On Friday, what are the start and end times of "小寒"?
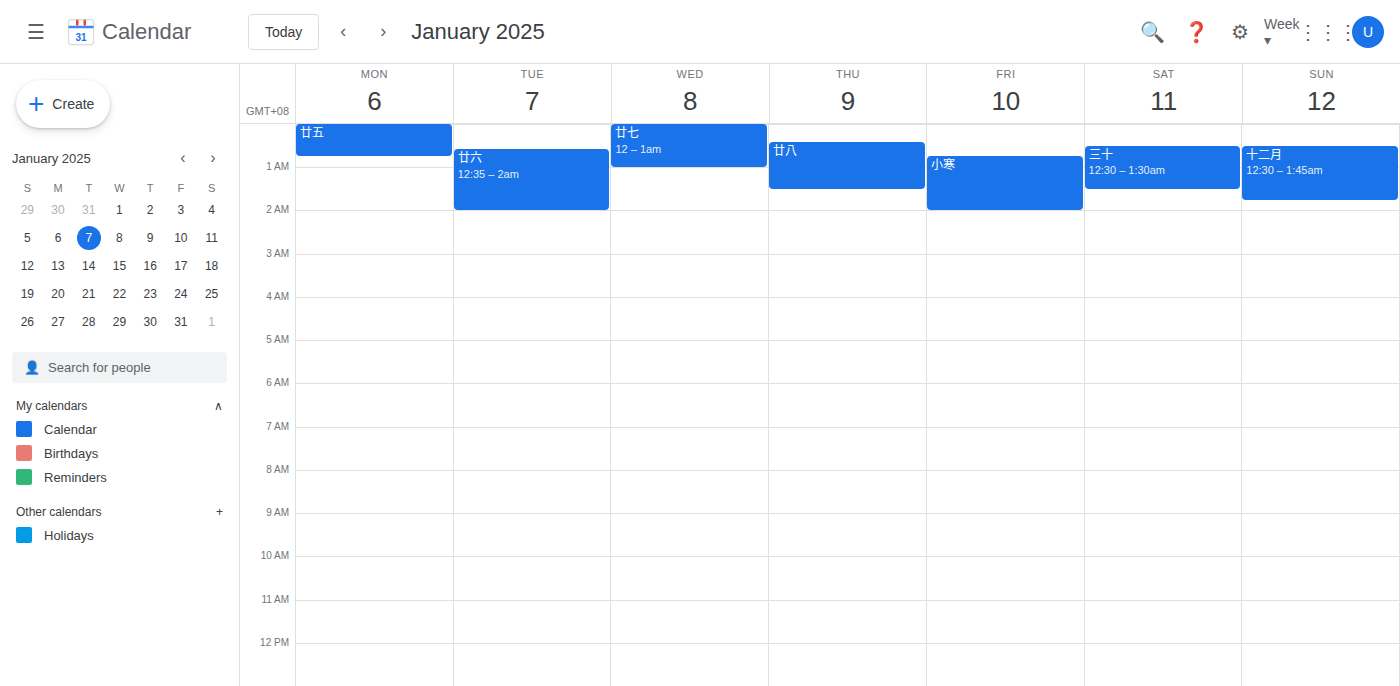
12:45 AM to 2:00 AM